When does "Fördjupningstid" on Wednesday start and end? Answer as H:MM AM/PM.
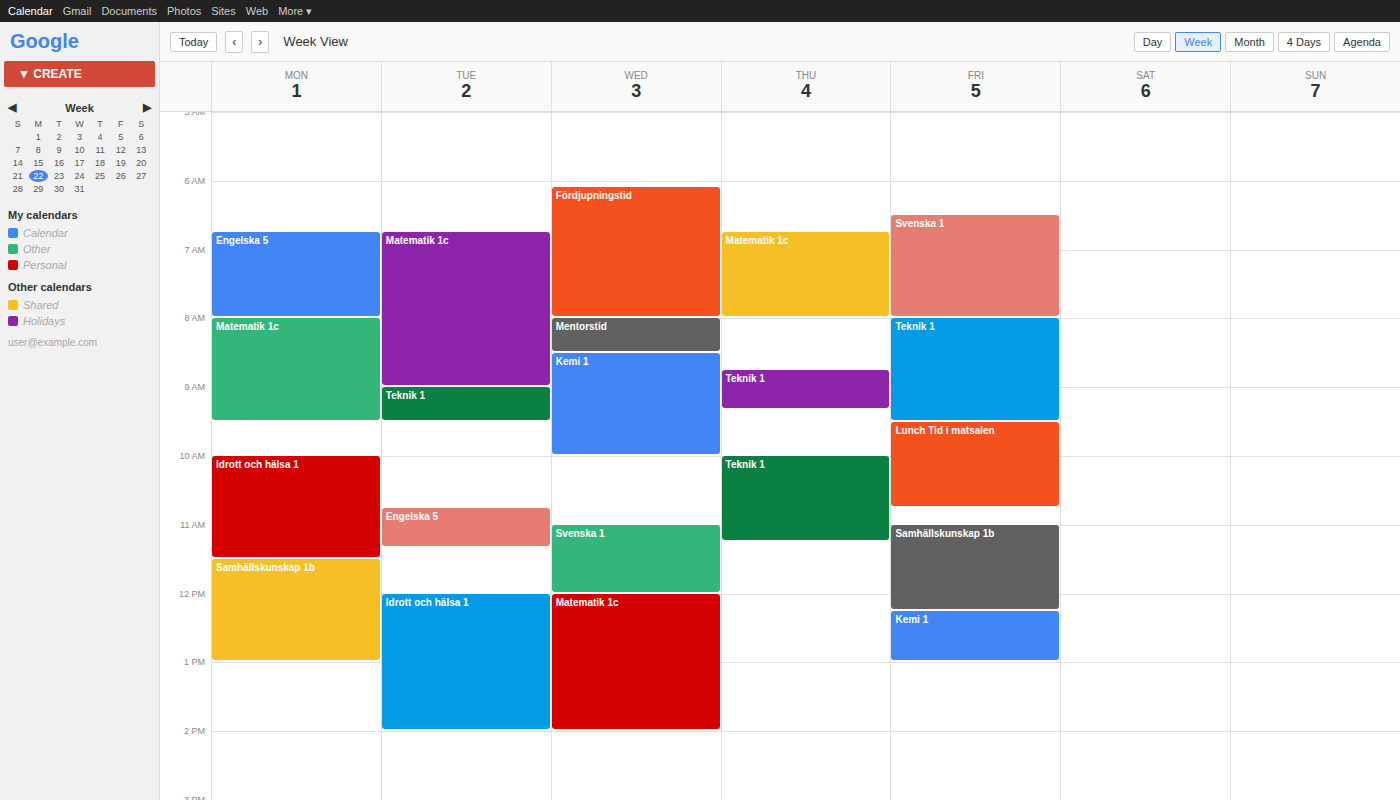
6:05 AM to 8:00 AM